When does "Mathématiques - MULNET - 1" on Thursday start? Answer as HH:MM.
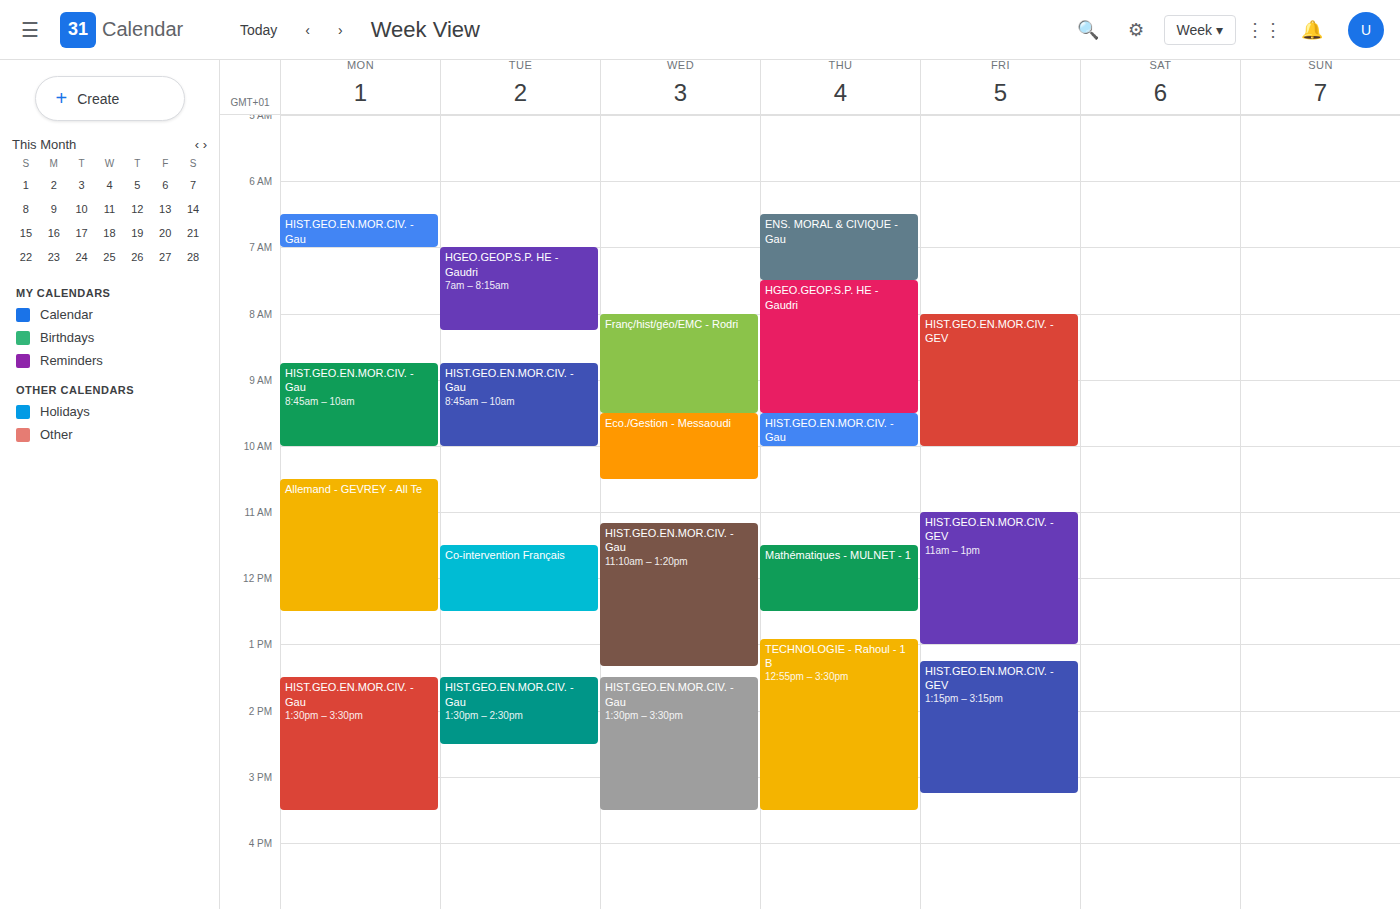
11:30